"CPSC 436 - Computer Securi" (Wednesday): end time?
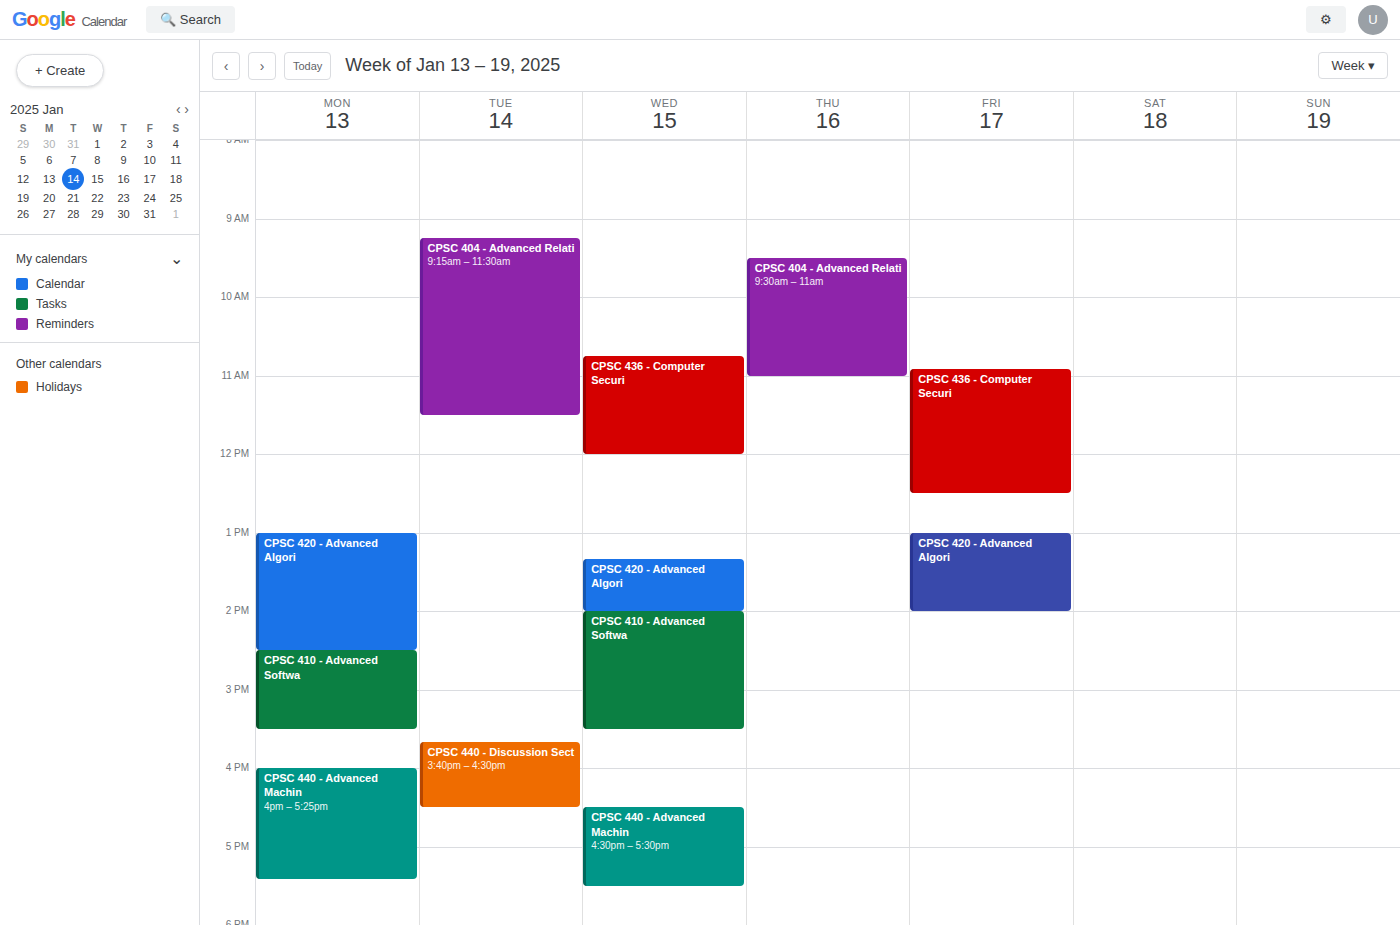
12:00